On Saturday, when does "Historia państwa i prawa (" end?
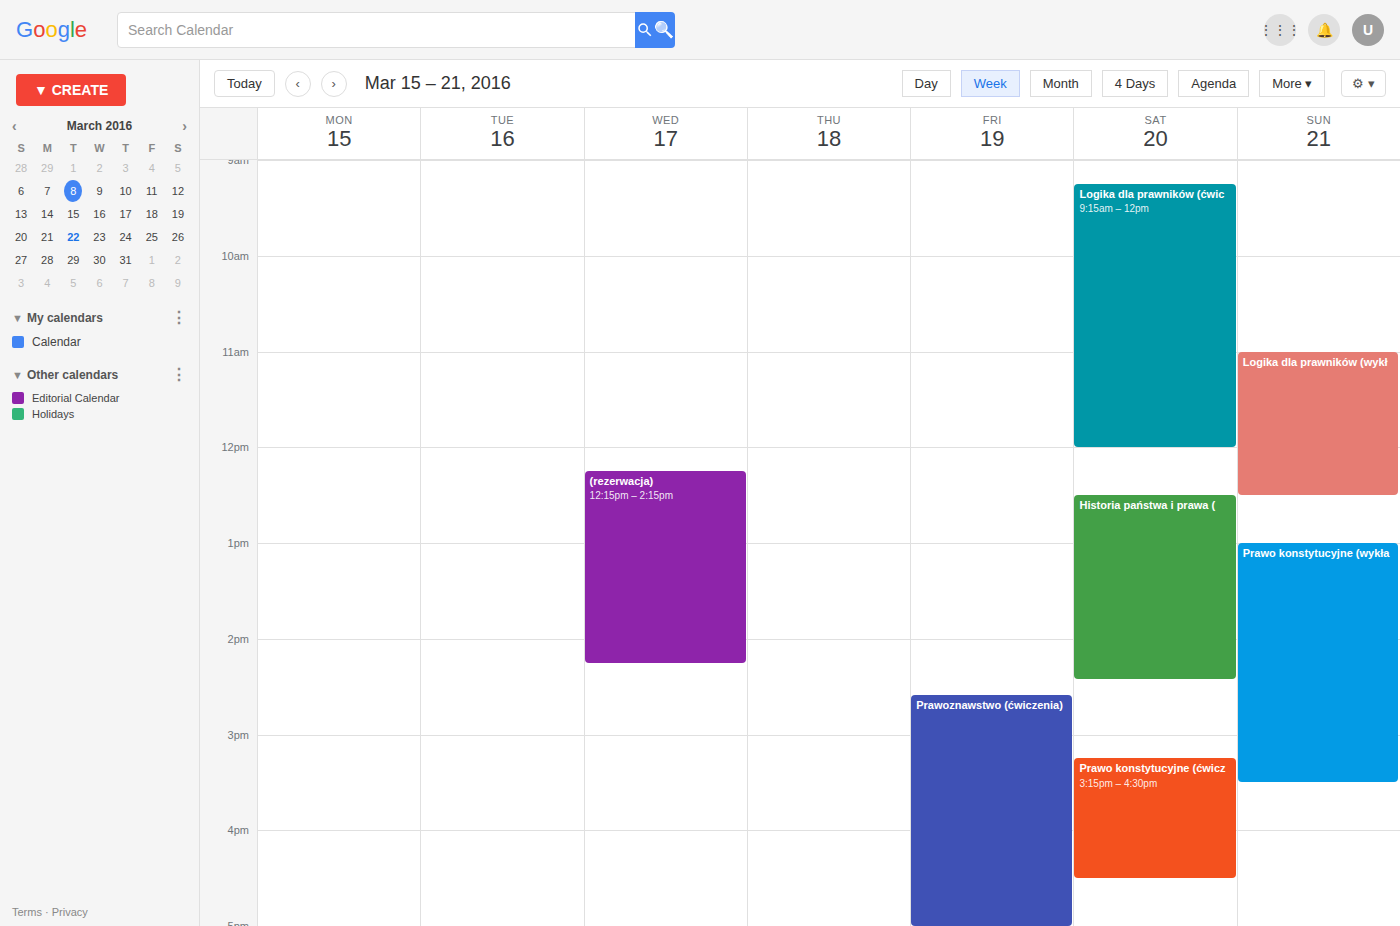
2:25 PM